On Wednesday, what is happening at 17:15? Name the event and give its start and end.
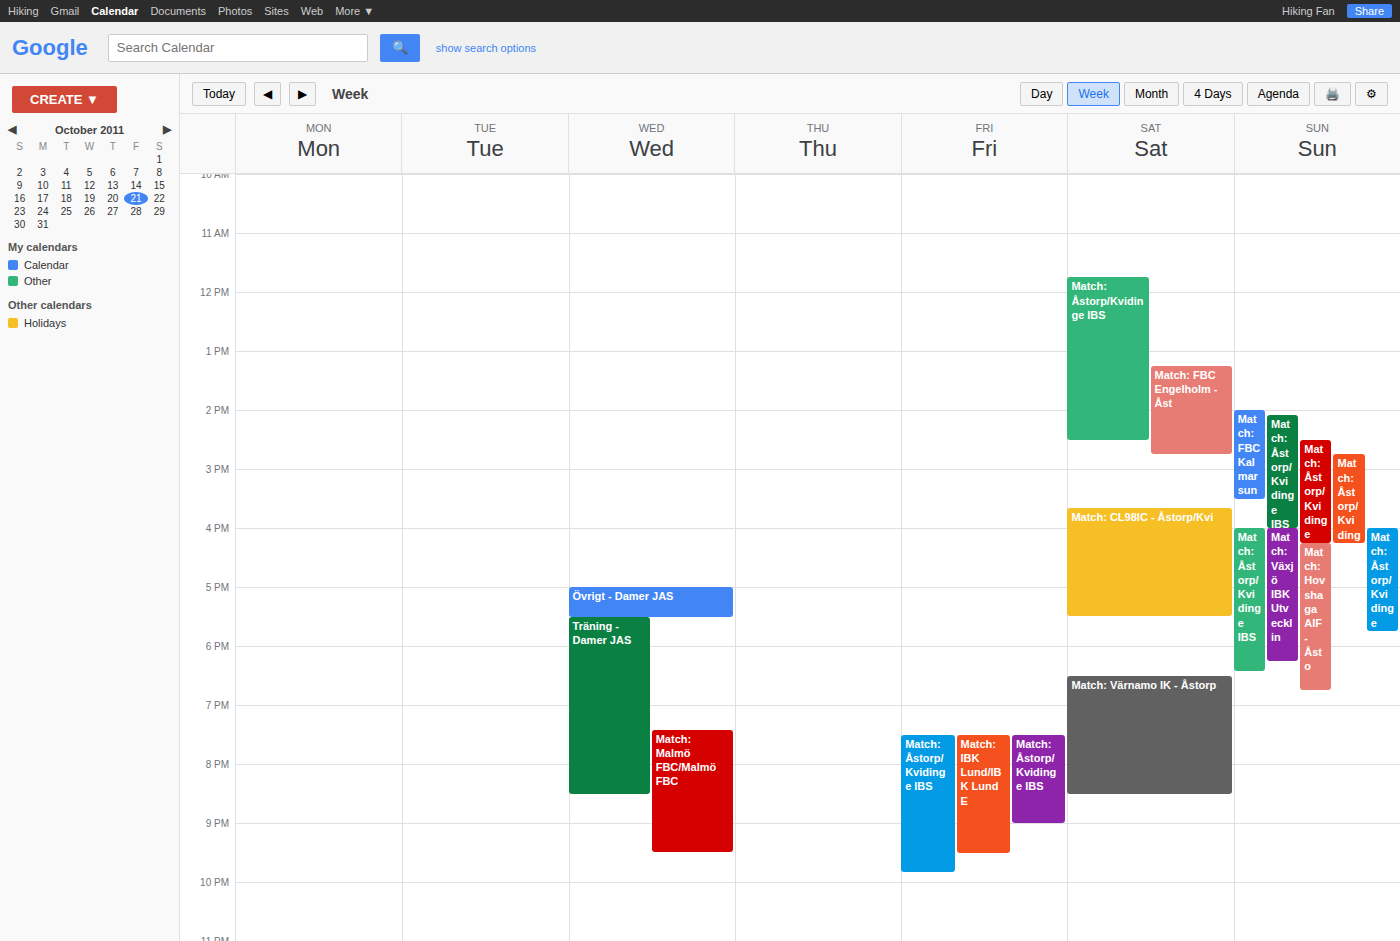
"Övrigt - Damer JAS", 17:00 to 17:30